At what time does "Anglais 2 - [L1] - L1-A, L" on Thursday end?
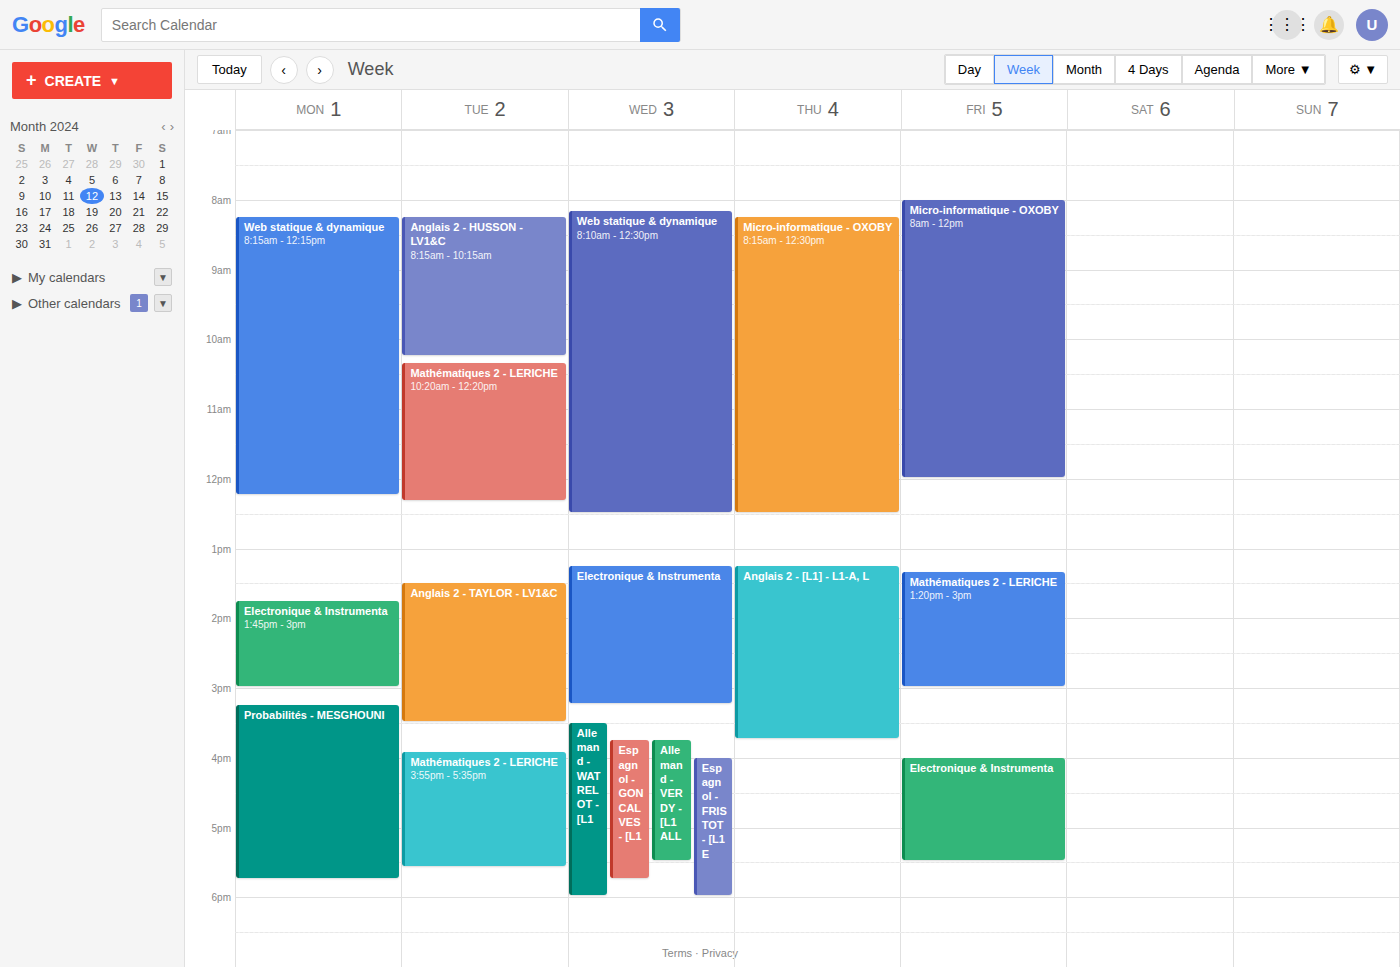
3:45 PM